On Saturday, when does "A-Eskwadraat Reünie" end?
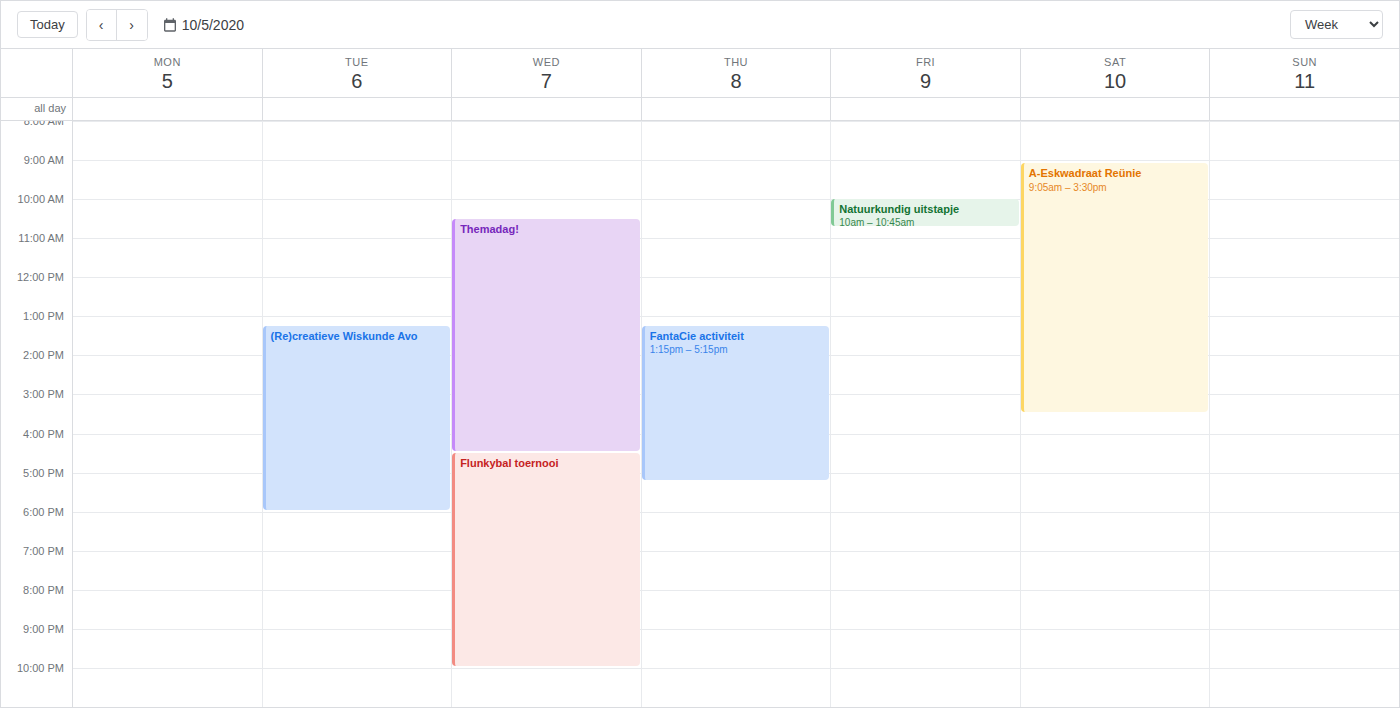
3:30 PM